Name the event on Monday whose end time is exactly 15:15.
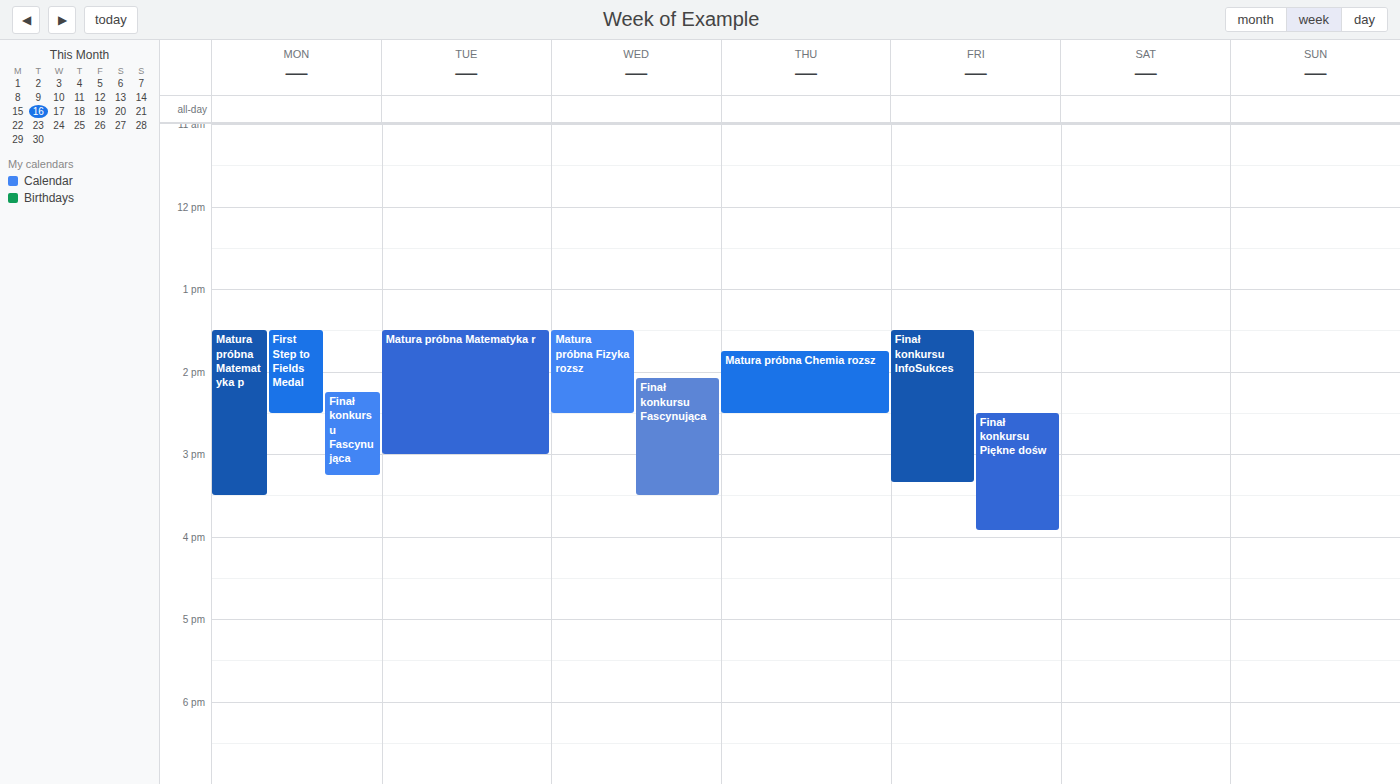
"Finał konkursu Fascynująca"